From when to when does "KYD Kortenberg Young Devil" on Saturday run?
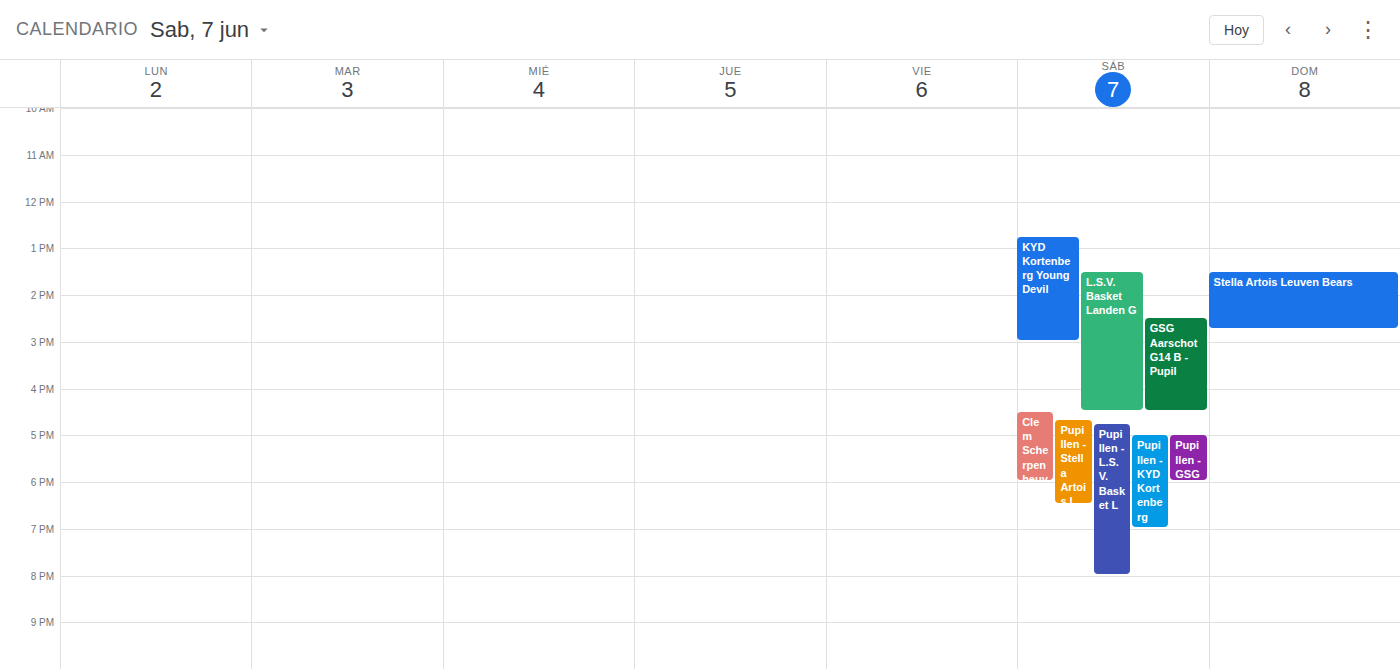
12:45 PM to 3:00 PM